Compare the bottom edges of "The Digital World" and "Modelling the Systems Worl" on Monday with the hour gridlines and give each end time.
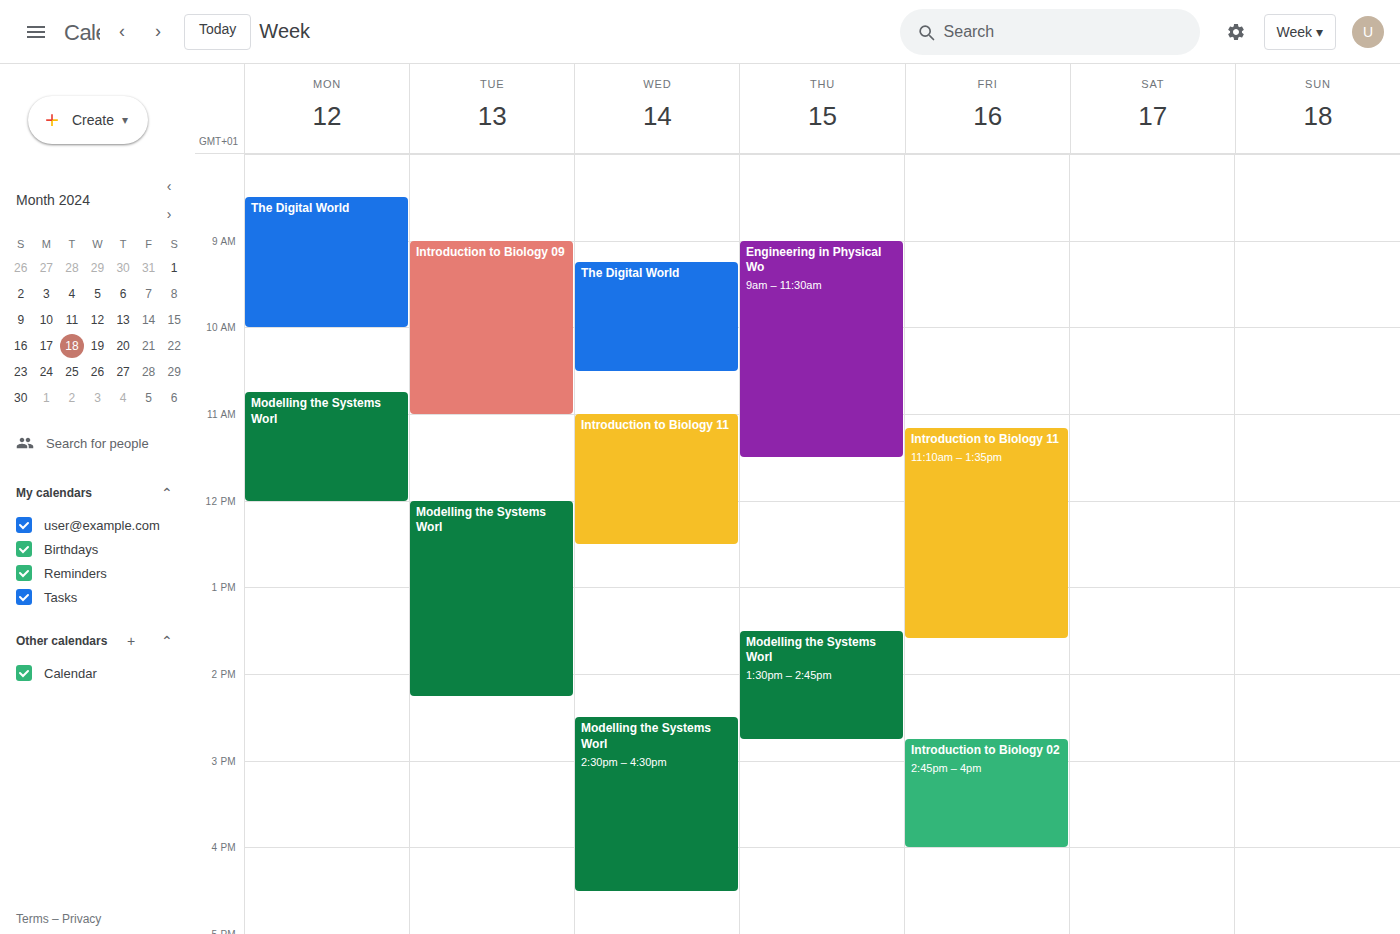
"The Digital World": 10:00, exactly on the 10:00 line. "Modelling the Systems Worl": 12:00, exactly on the 12:00 line.